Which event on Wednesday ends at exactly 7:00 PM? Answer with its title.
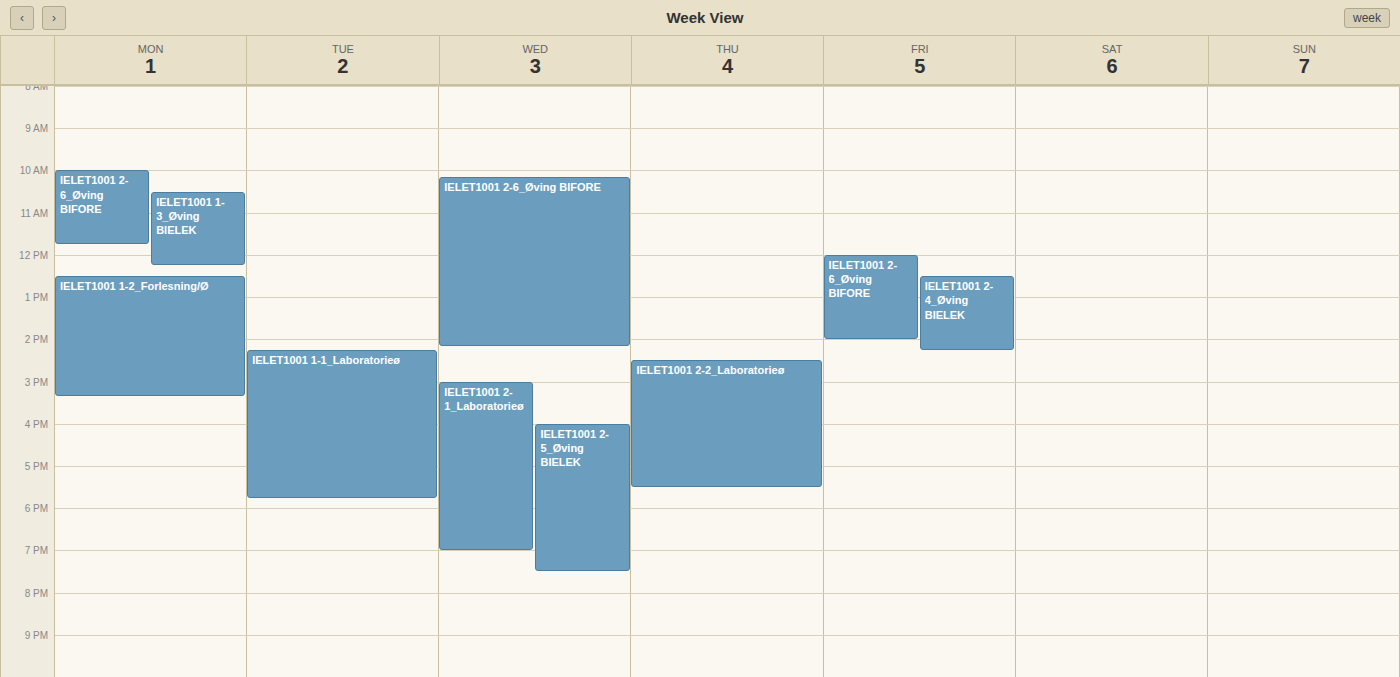
"IELET1001 2-1_Laboratorieø"